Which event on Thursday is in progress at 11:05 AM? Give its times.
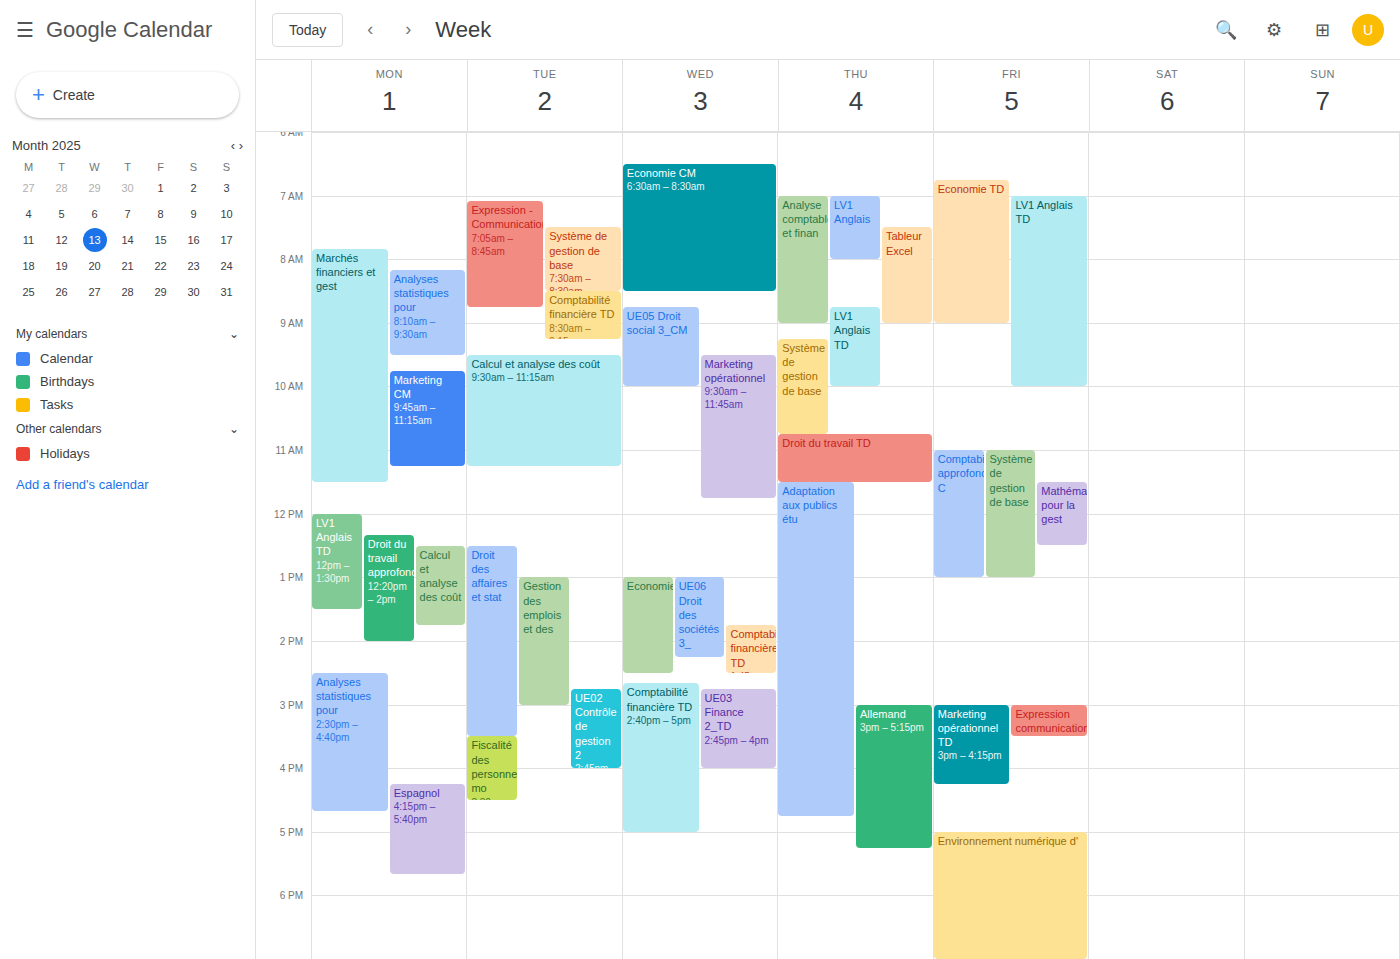
"Droit du travail TD", 10:45 AM to 11:30 AM